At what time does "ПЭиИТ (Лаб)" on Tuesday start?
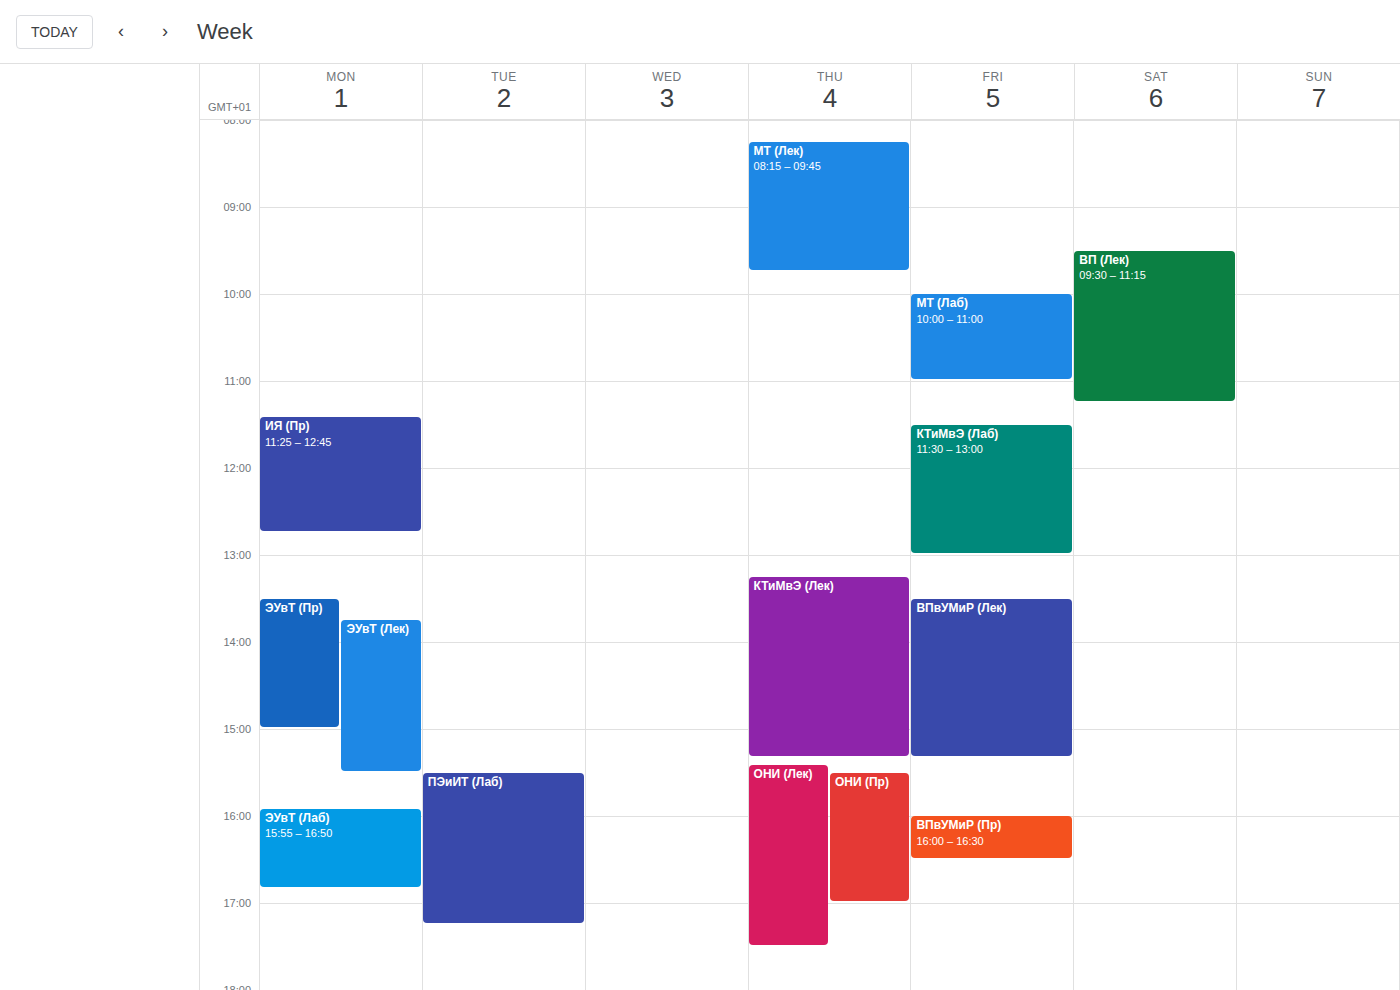
3:30 PM